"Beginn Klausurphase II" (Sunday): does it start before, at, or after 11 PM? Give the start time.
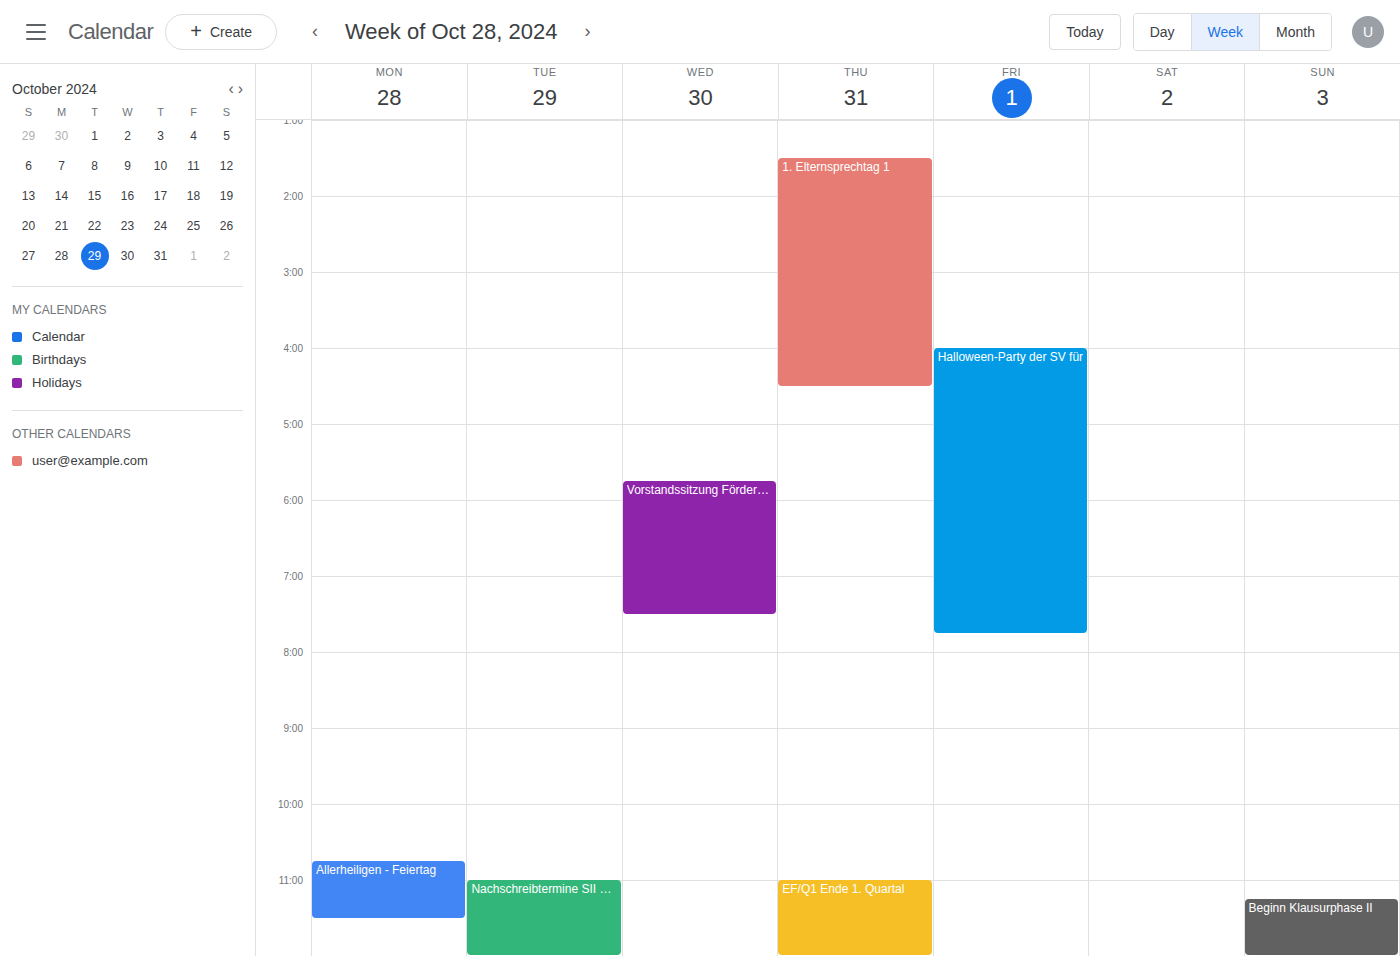
11:15 PM -- after 11 PM, 15 minutes below the 11 PM line.